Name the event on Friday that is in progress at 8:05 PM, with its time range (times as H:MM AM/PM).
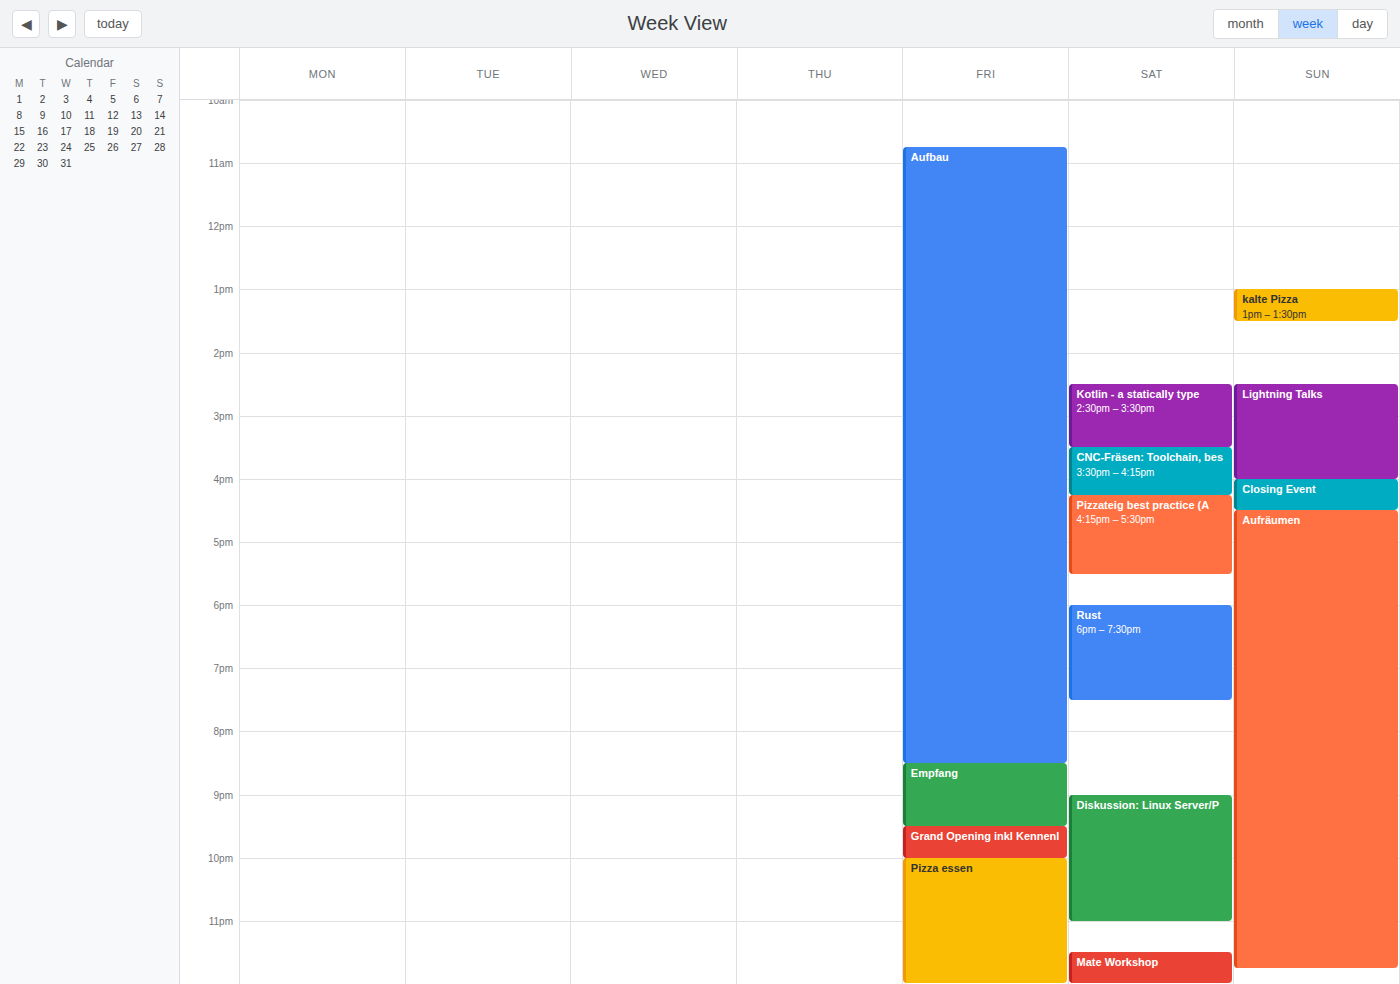
"Aufbau", 10:45 AM to 8:30 PM